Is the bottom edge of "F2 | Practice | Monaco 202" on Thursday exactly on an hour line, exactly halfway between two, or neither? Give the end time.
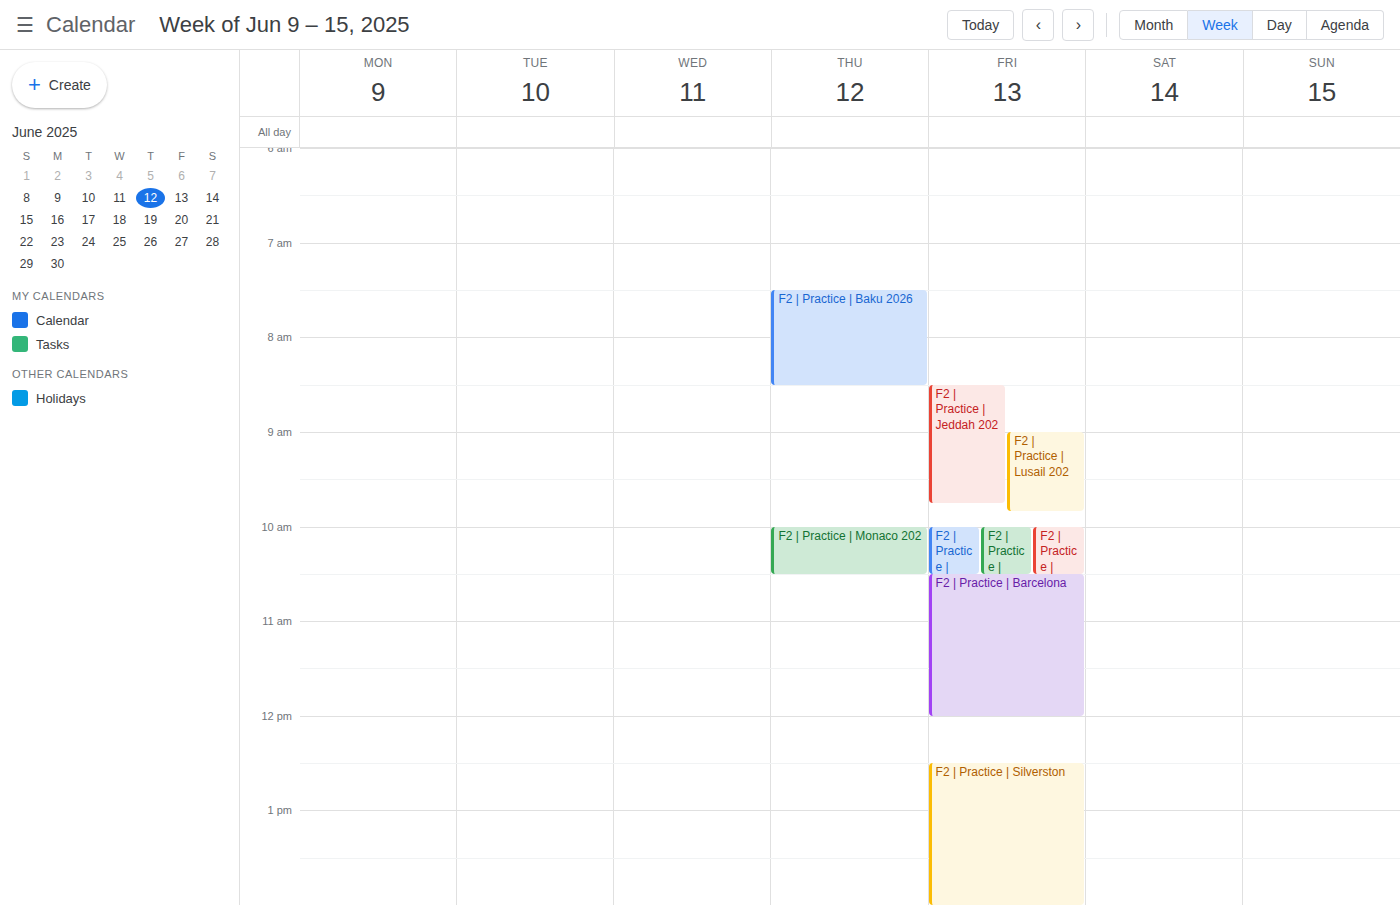
10:30 AM -- halfway between the 10 AM and 11 AM lines.